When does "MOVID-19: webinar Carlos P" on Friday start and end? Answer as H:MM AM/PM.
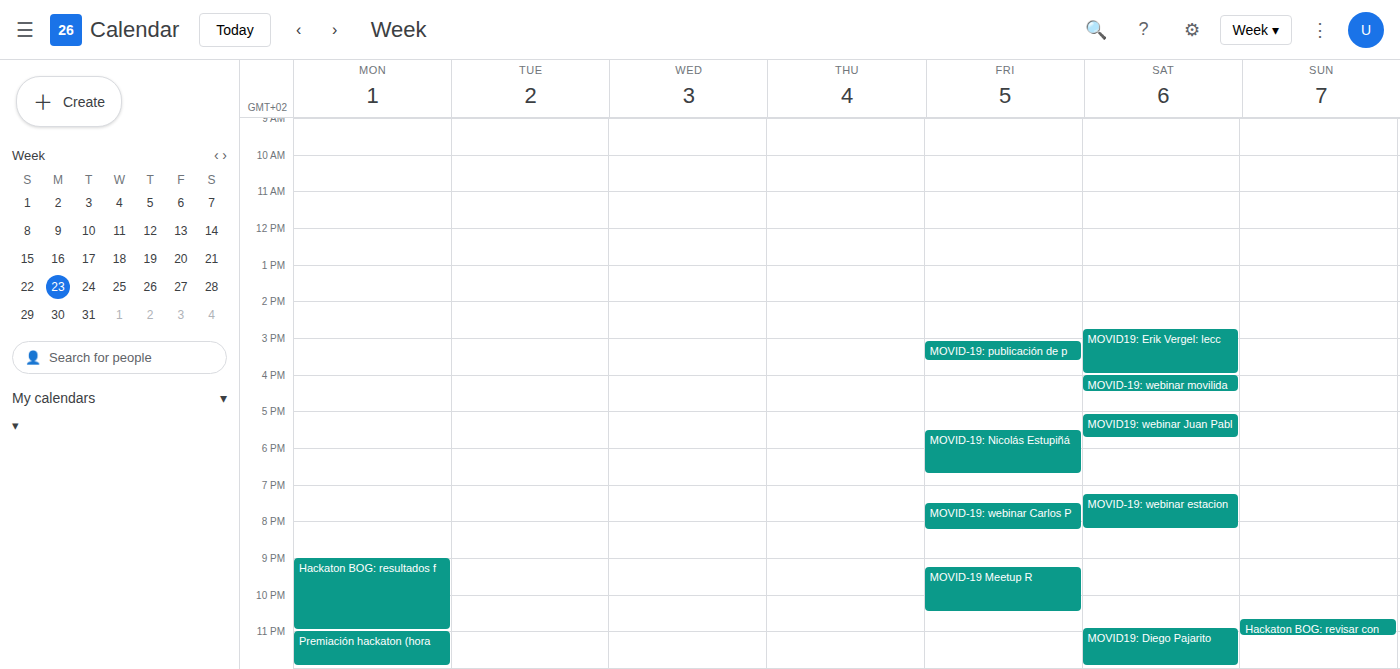
7:30 PM to 8:15 PM